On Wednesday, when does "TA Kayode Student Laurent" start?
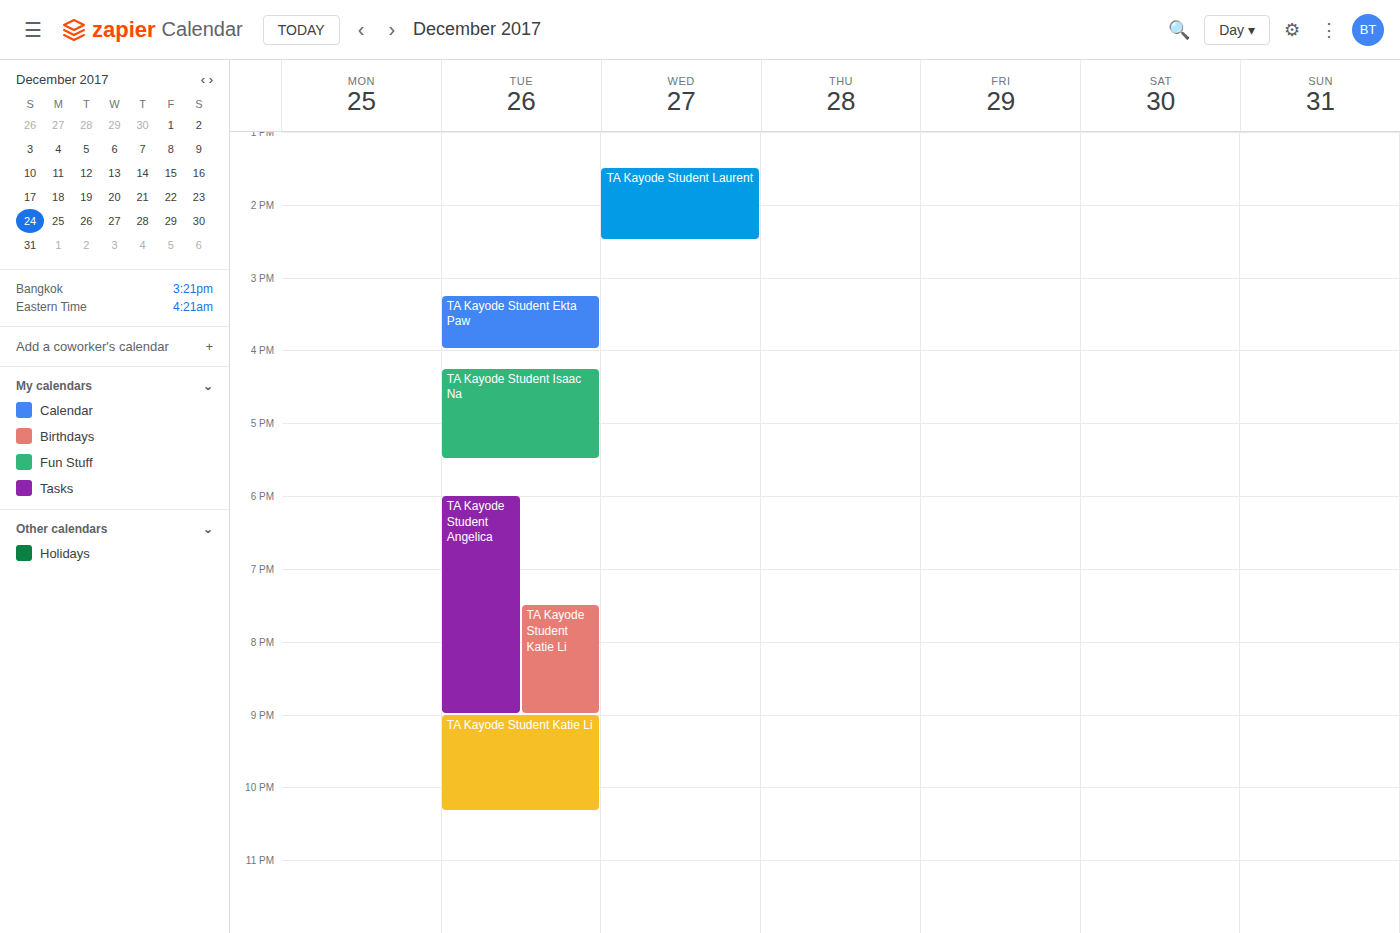
1:30 PM